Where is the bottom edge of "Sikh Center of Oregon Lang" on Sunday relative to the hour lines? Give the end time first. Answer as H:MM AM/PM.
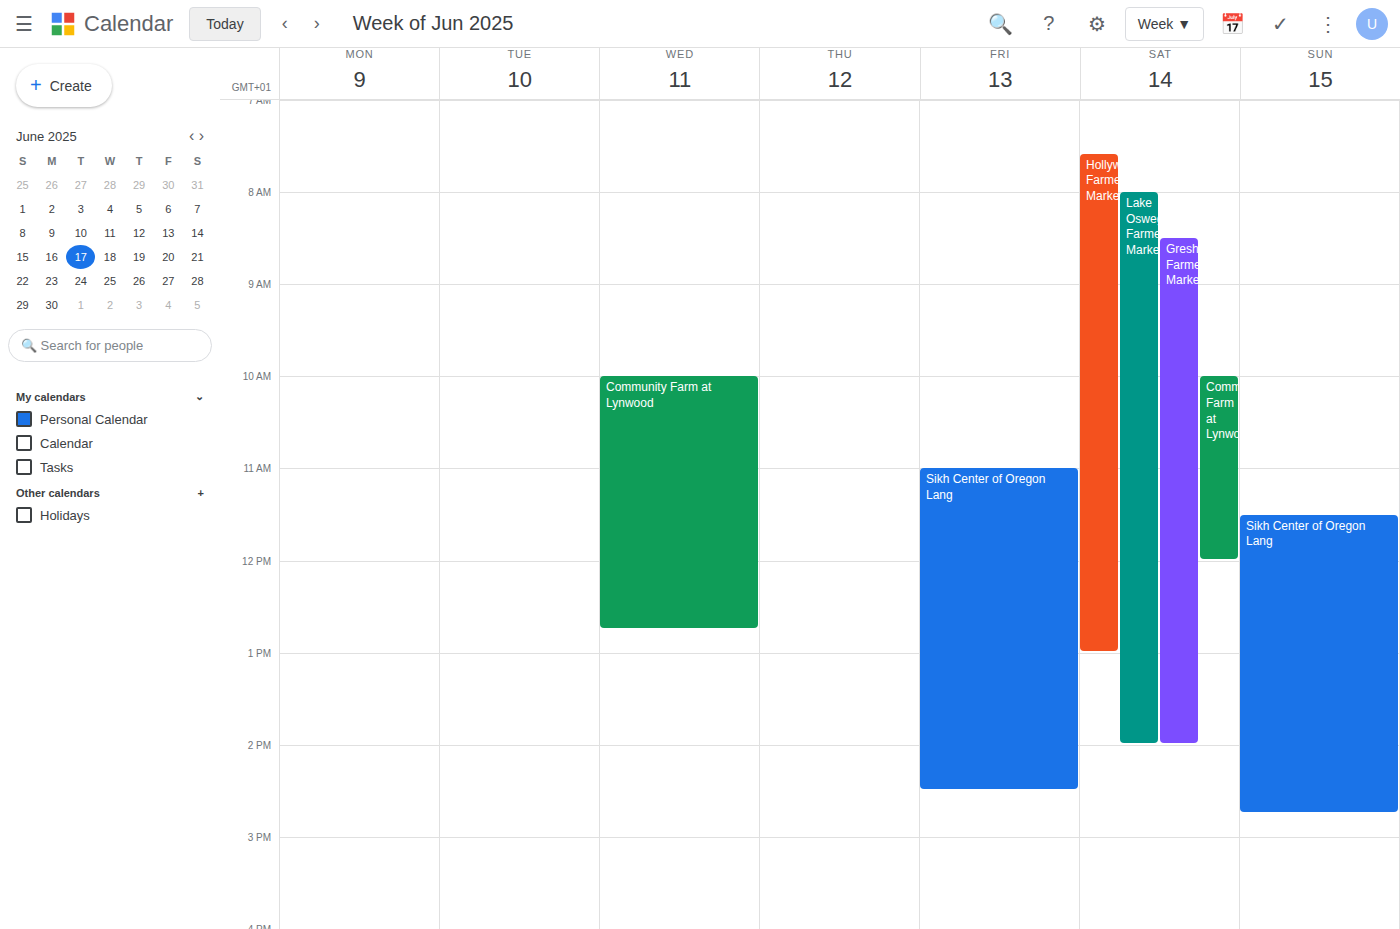
2:45 PM -- neither: three quarters of the way from the 2 PM line to the 3 PM line.